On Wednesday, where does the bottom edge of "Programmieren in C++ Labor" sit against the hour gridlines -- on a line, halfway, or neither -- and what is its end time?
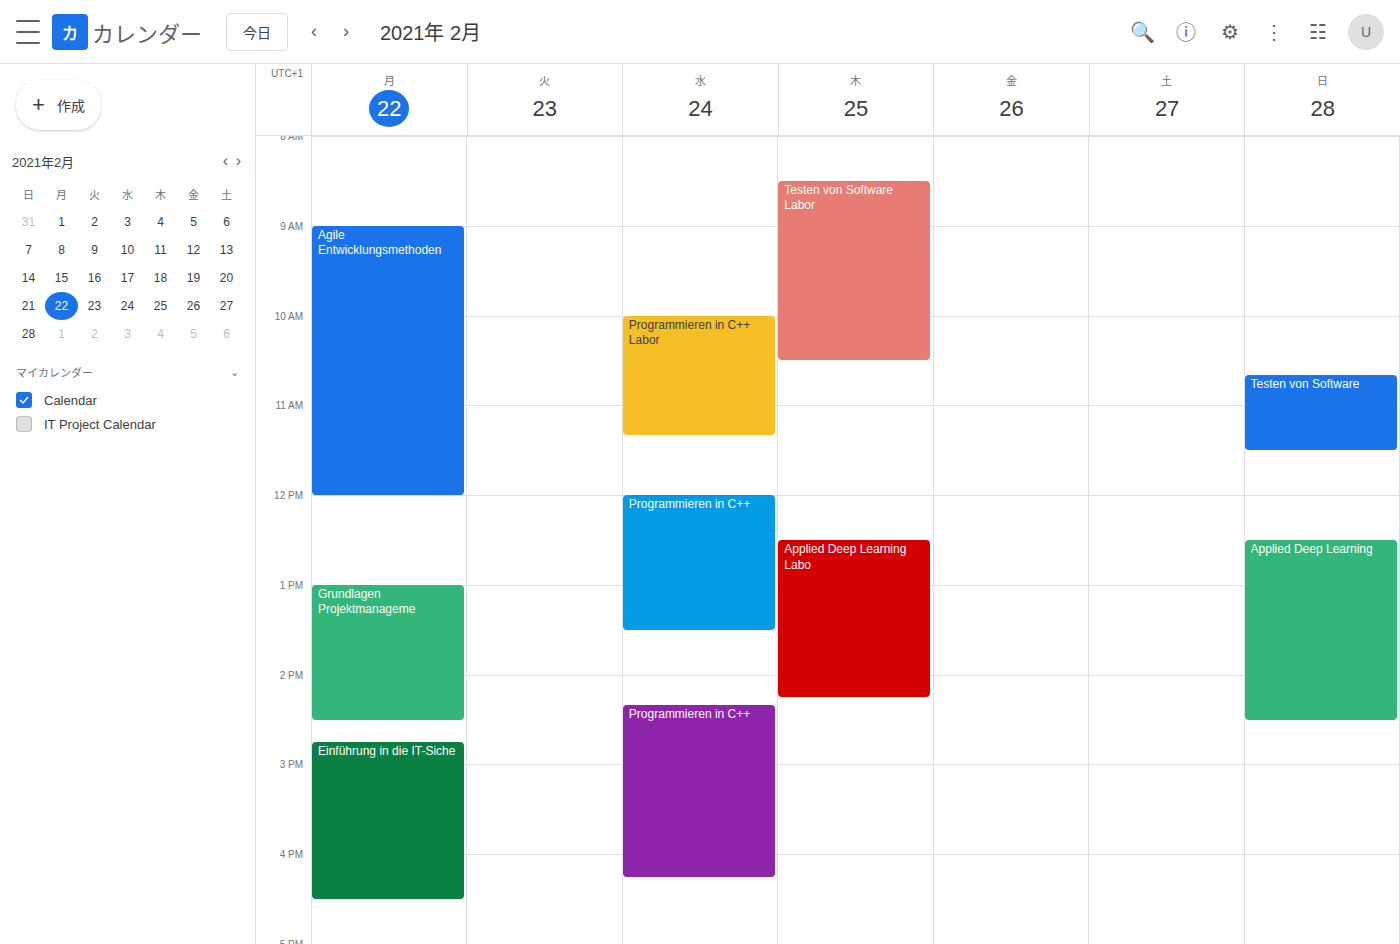
11:20 AM -- neither: 20 minutes below the 11 AM line and 40 minutes above the 12 PM line.